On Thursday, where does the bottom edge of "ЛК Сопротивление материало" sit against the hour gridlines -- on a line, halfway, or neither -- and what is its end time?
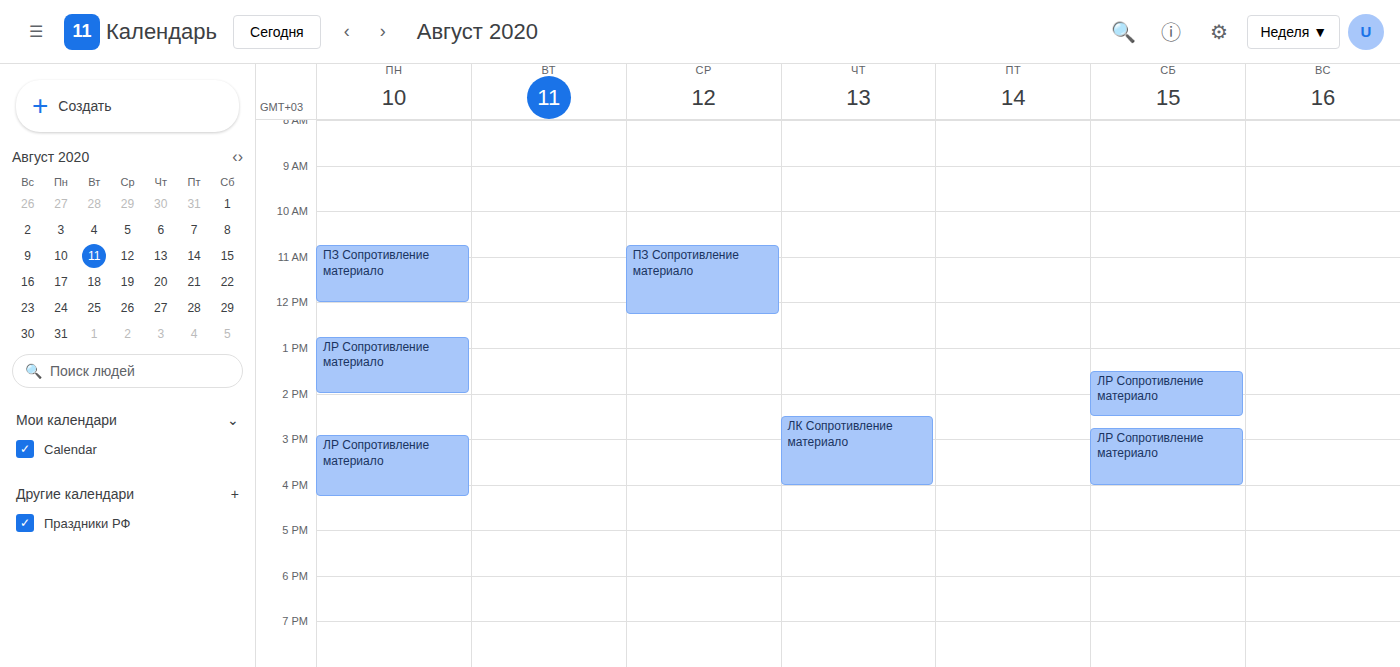
4:00 PM -- exactly on the 4 PM line.